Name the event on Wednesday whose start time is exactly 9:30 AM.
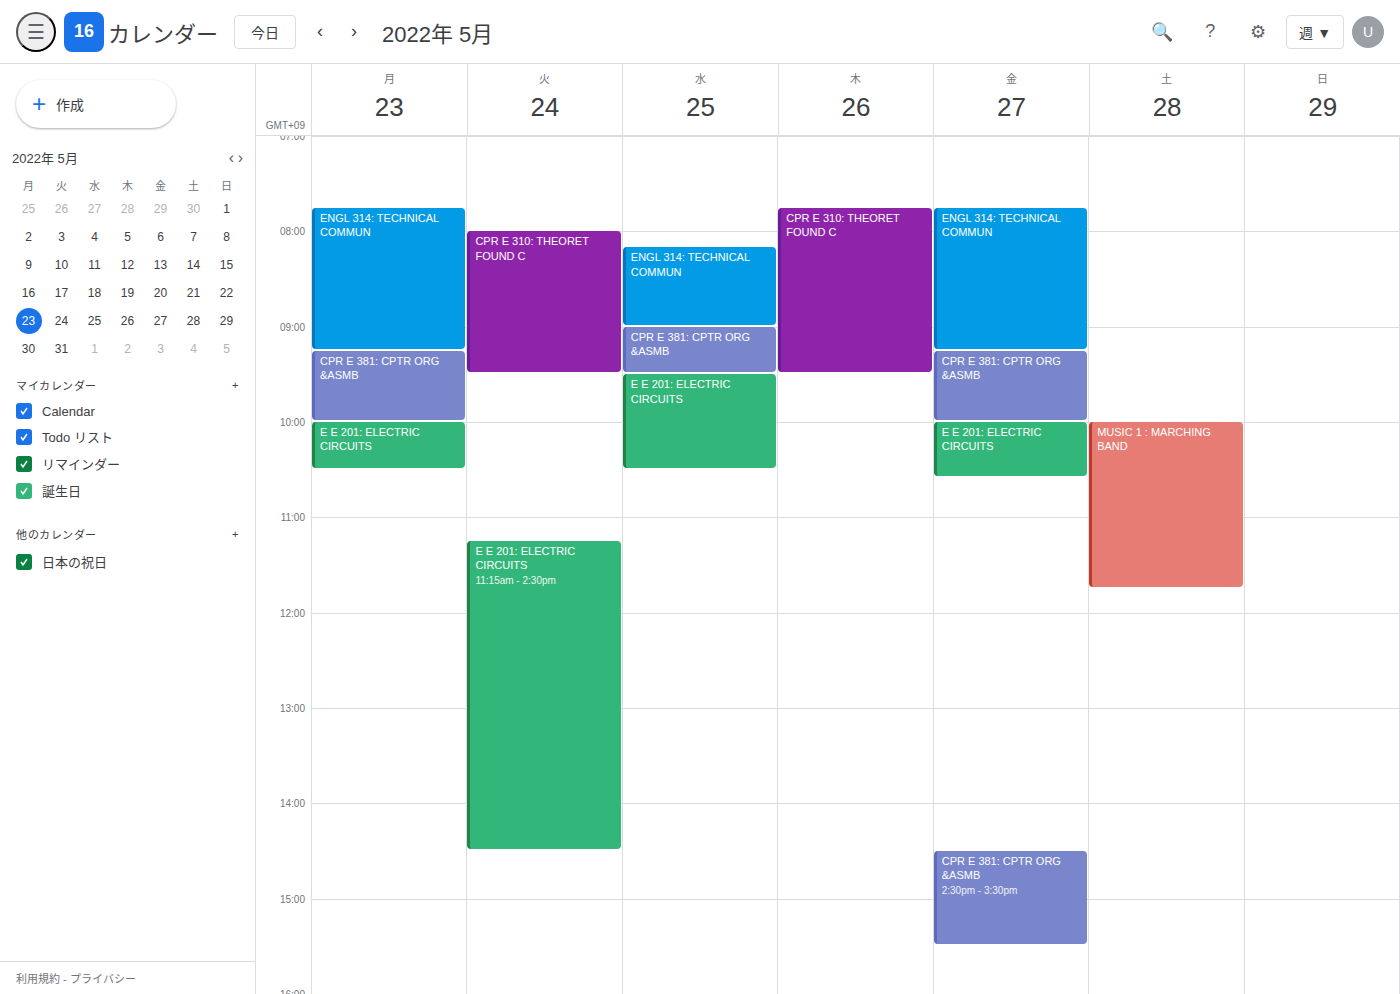
"E E 201: ELECTRIC CIRCUITS"